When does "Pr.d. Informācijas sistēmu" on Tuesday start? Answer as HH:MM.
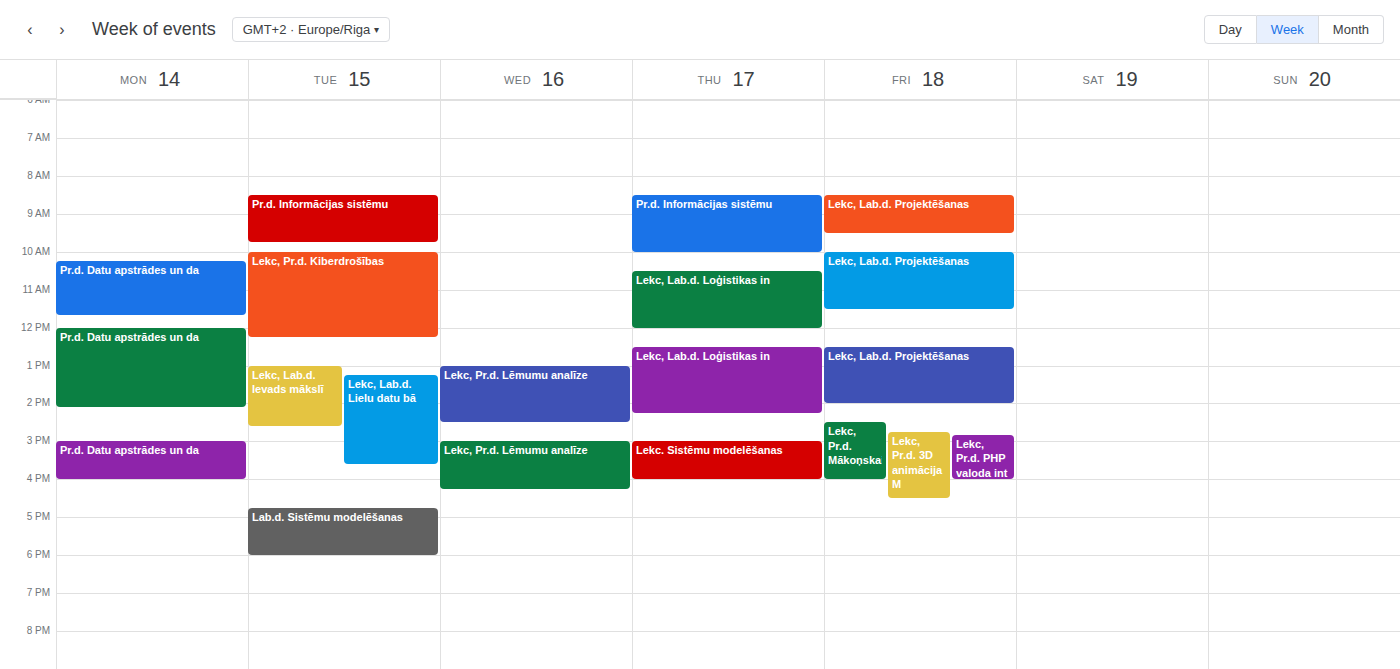
08:30